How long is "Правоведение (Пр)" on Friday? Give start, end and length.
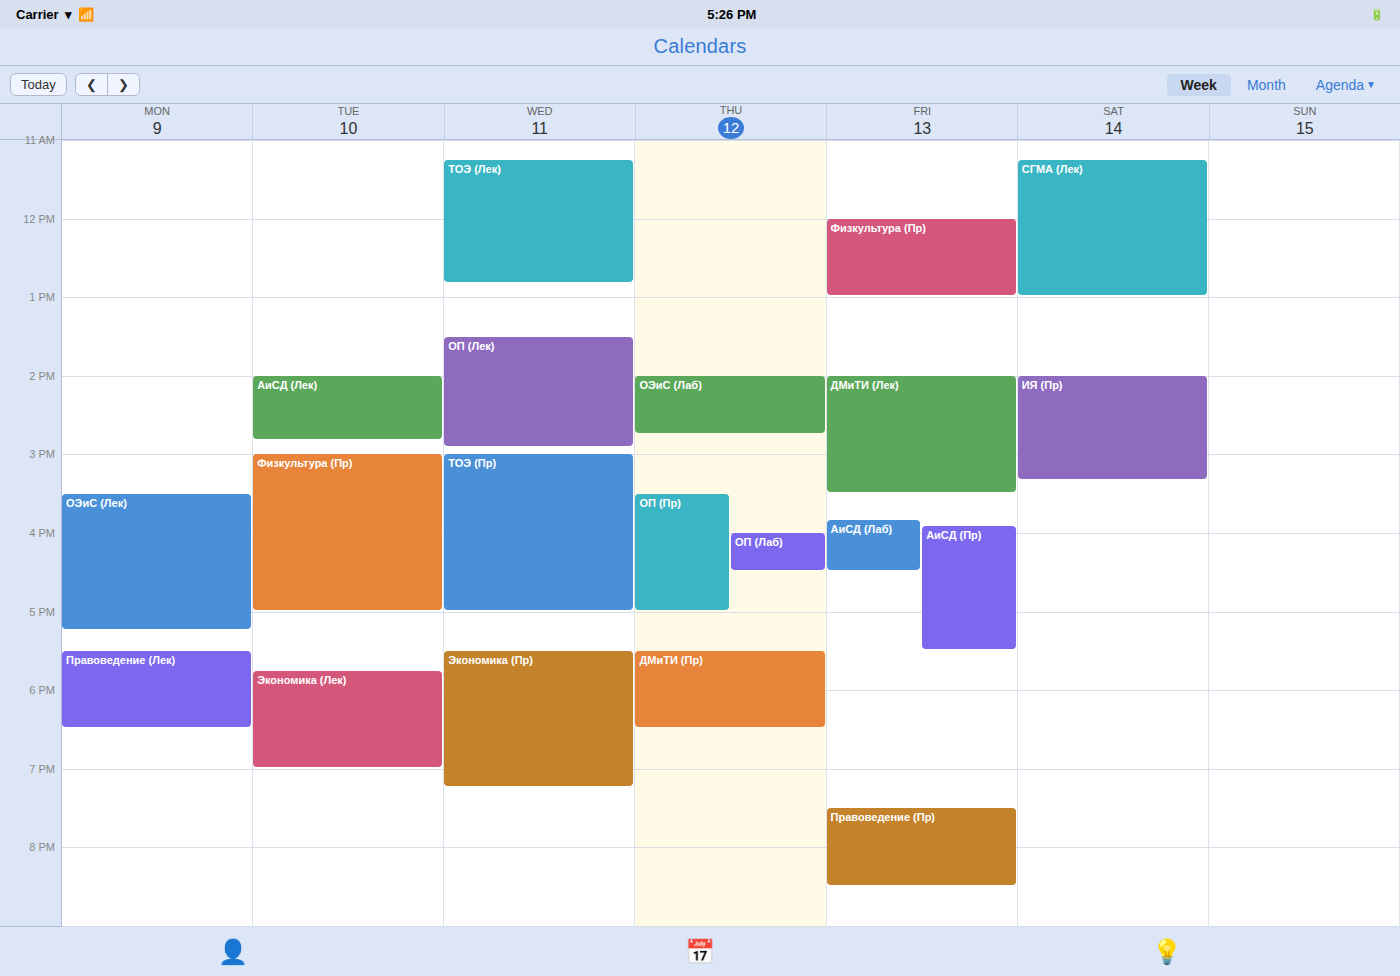
7:30 PM to 8:30 PM, 1 hour